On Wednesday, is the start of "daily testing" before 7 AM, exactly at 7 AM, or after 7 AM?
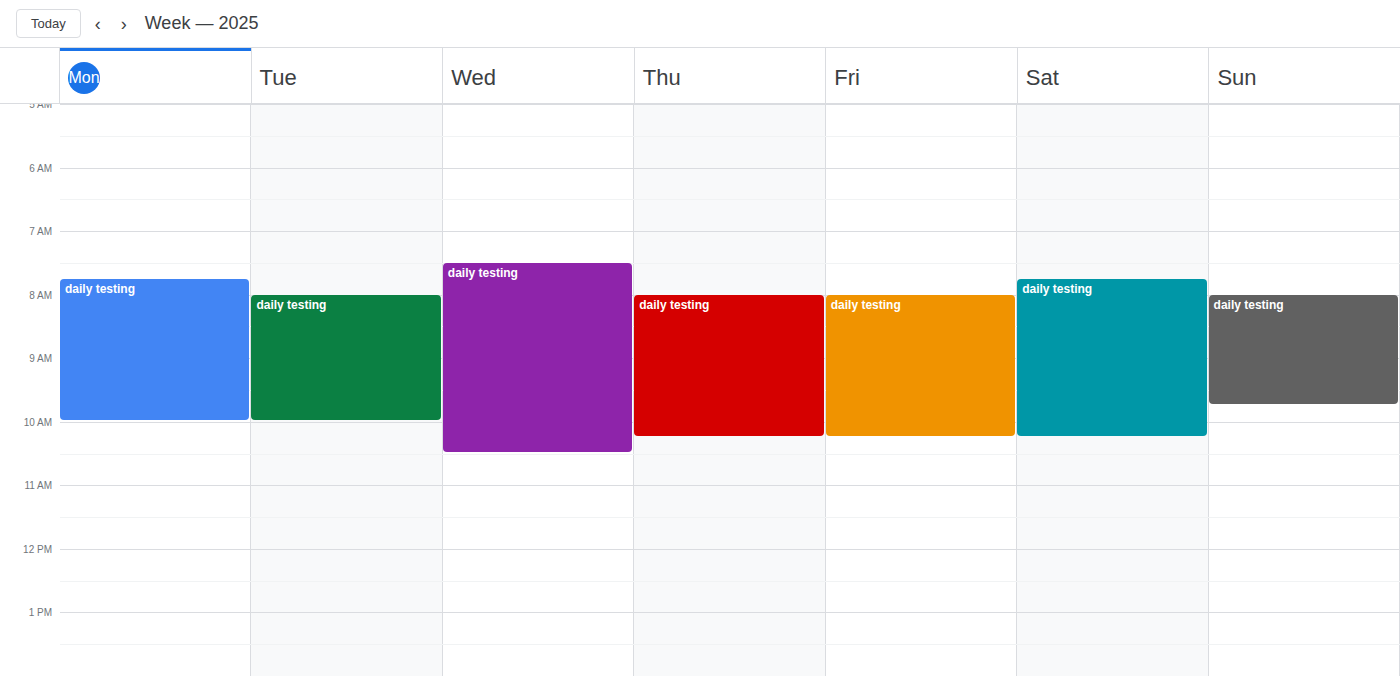
7:30 AM -- after 7 AM, 30 minutes below the 7 AM line.